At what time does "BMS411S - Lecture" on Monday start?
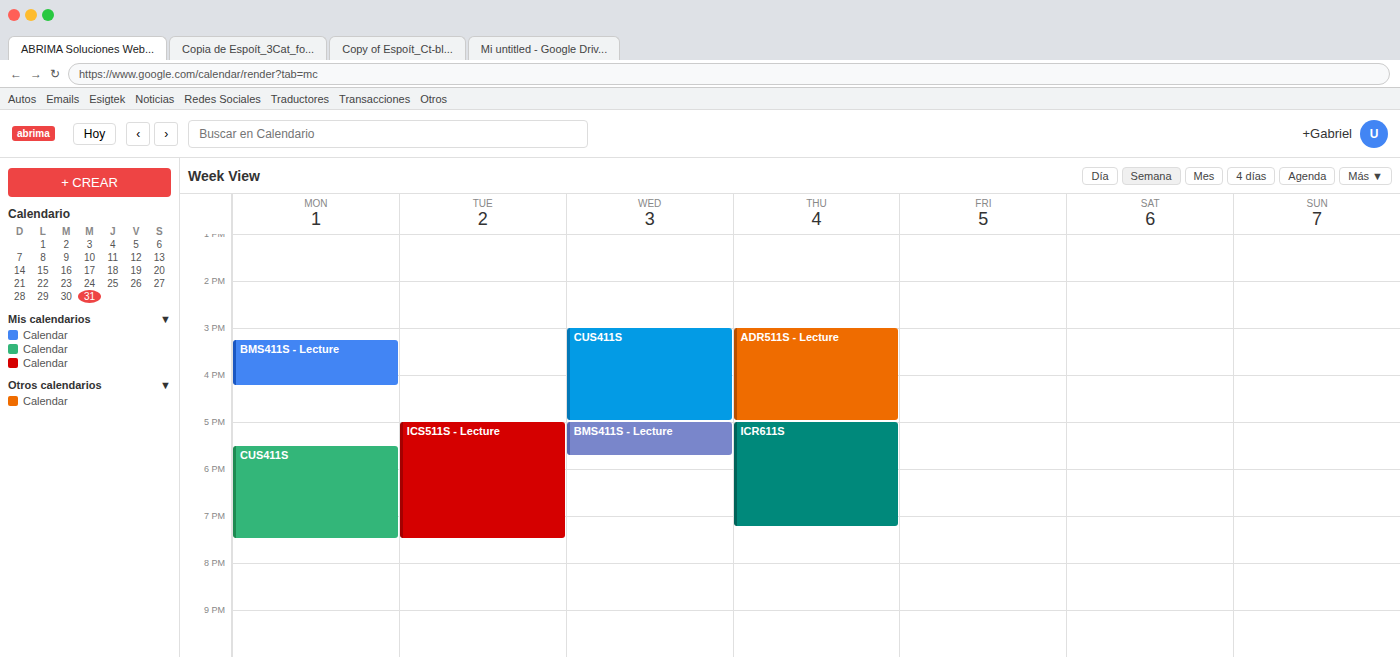
3:15 PM